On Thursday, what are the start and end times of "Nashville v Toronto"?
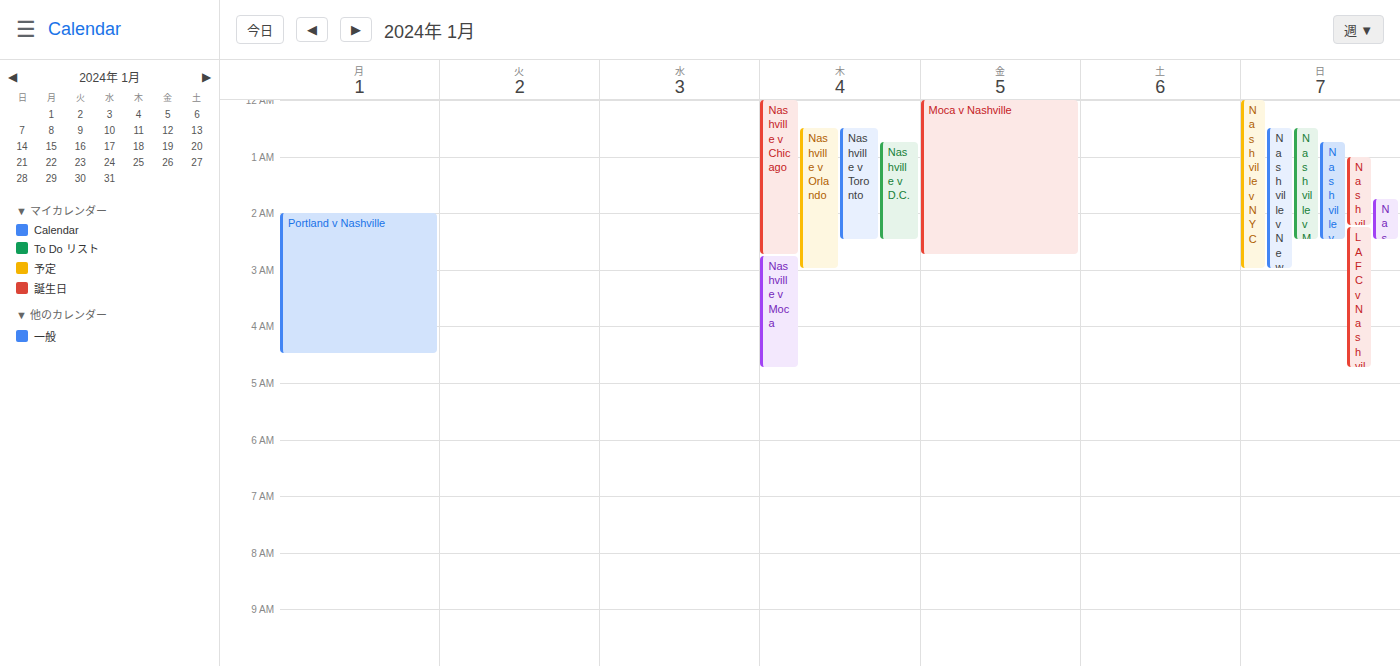
12:30 AM to 2:30 AM